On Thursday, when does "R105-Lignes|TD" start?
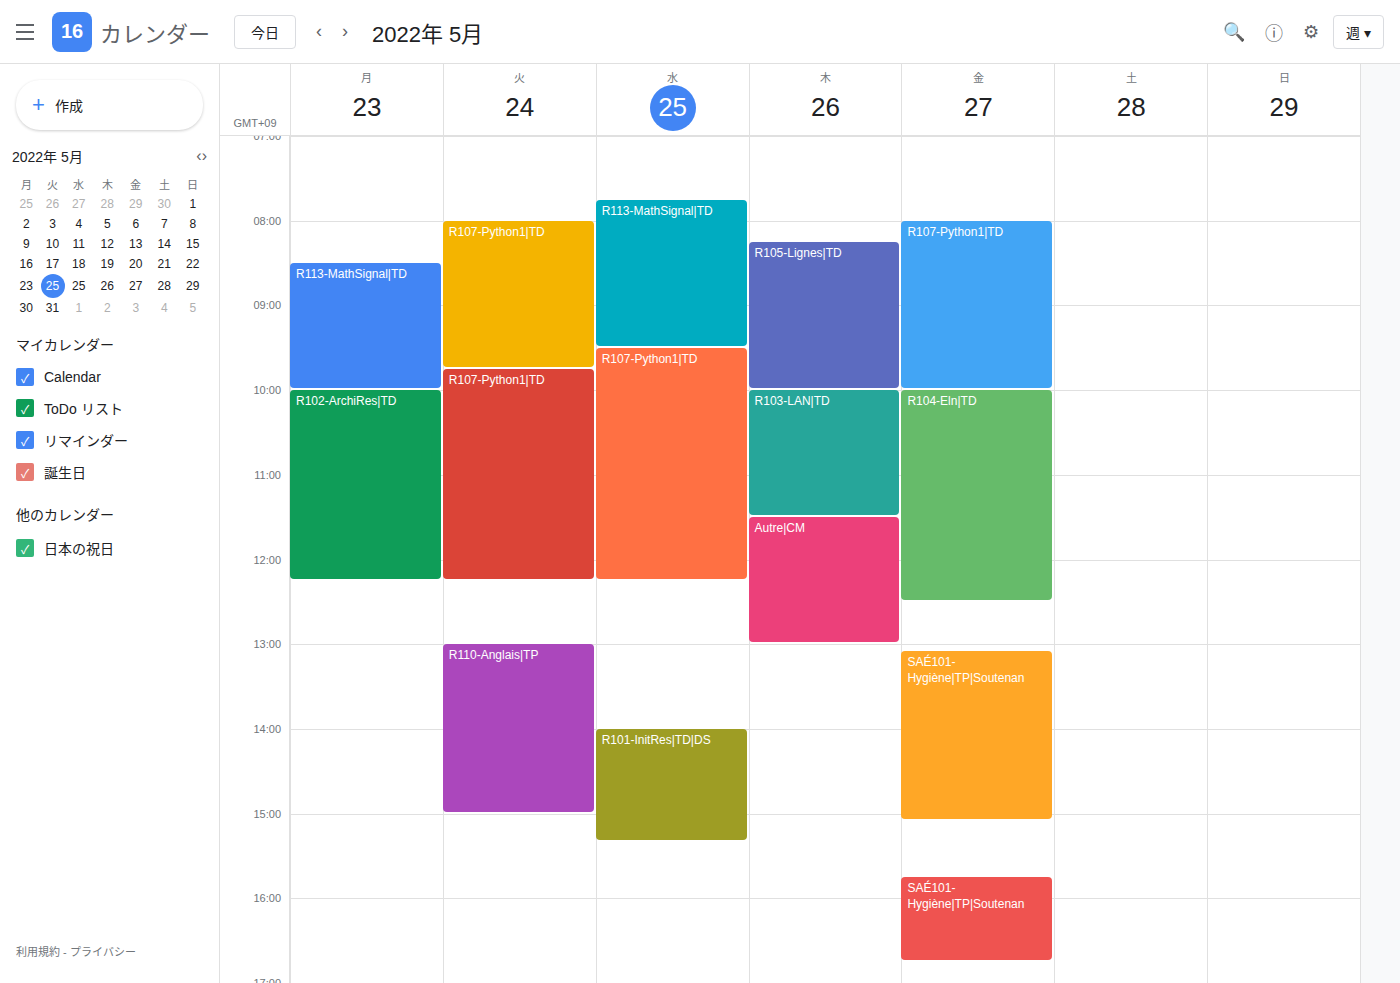
8:15 AM